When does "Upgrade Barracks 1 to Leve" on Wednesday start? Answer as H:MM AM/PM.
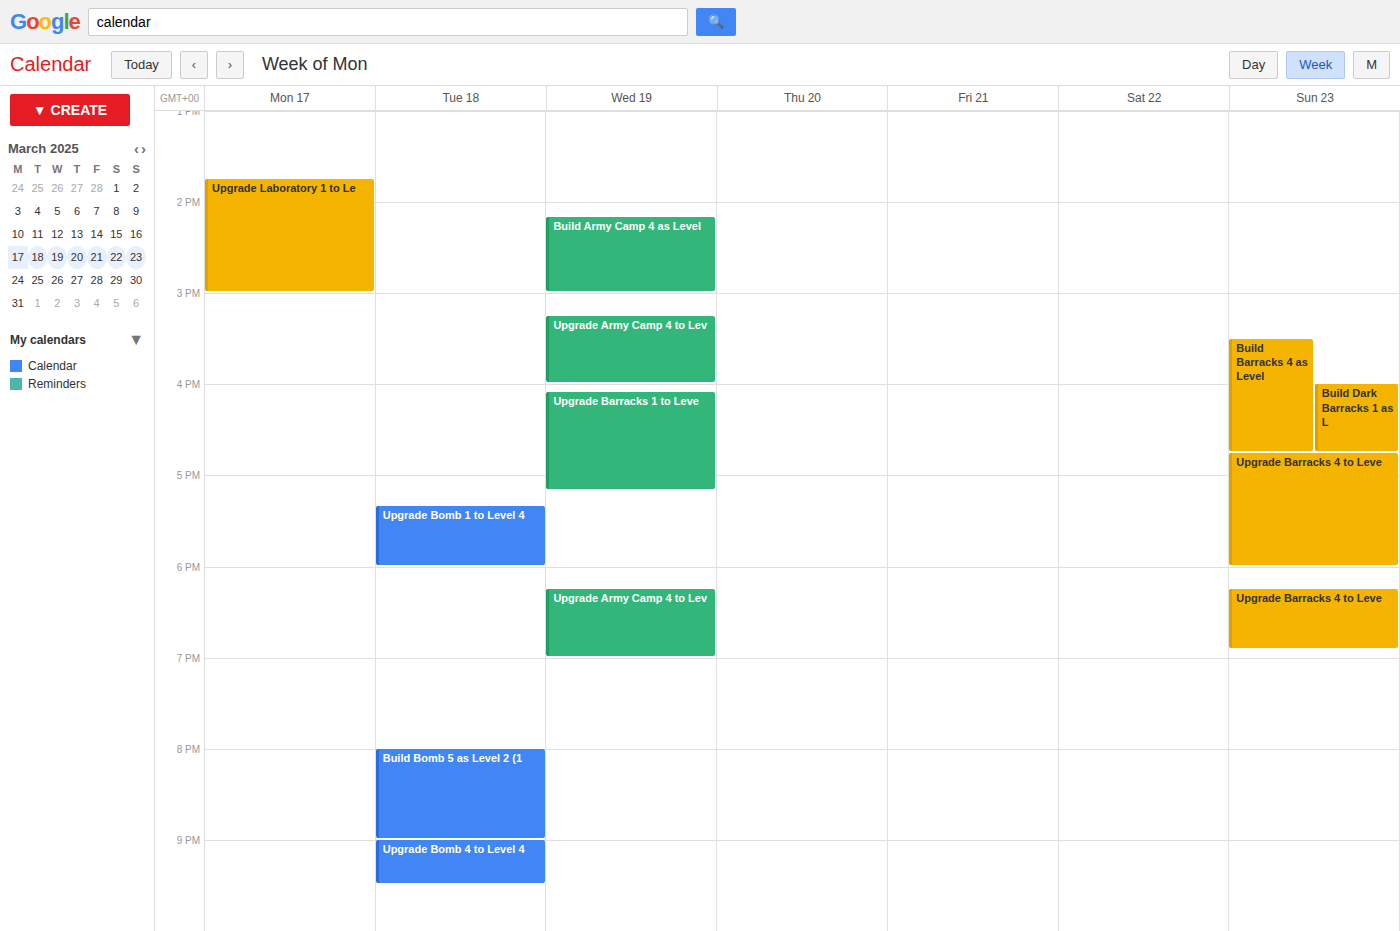
4:05 PM